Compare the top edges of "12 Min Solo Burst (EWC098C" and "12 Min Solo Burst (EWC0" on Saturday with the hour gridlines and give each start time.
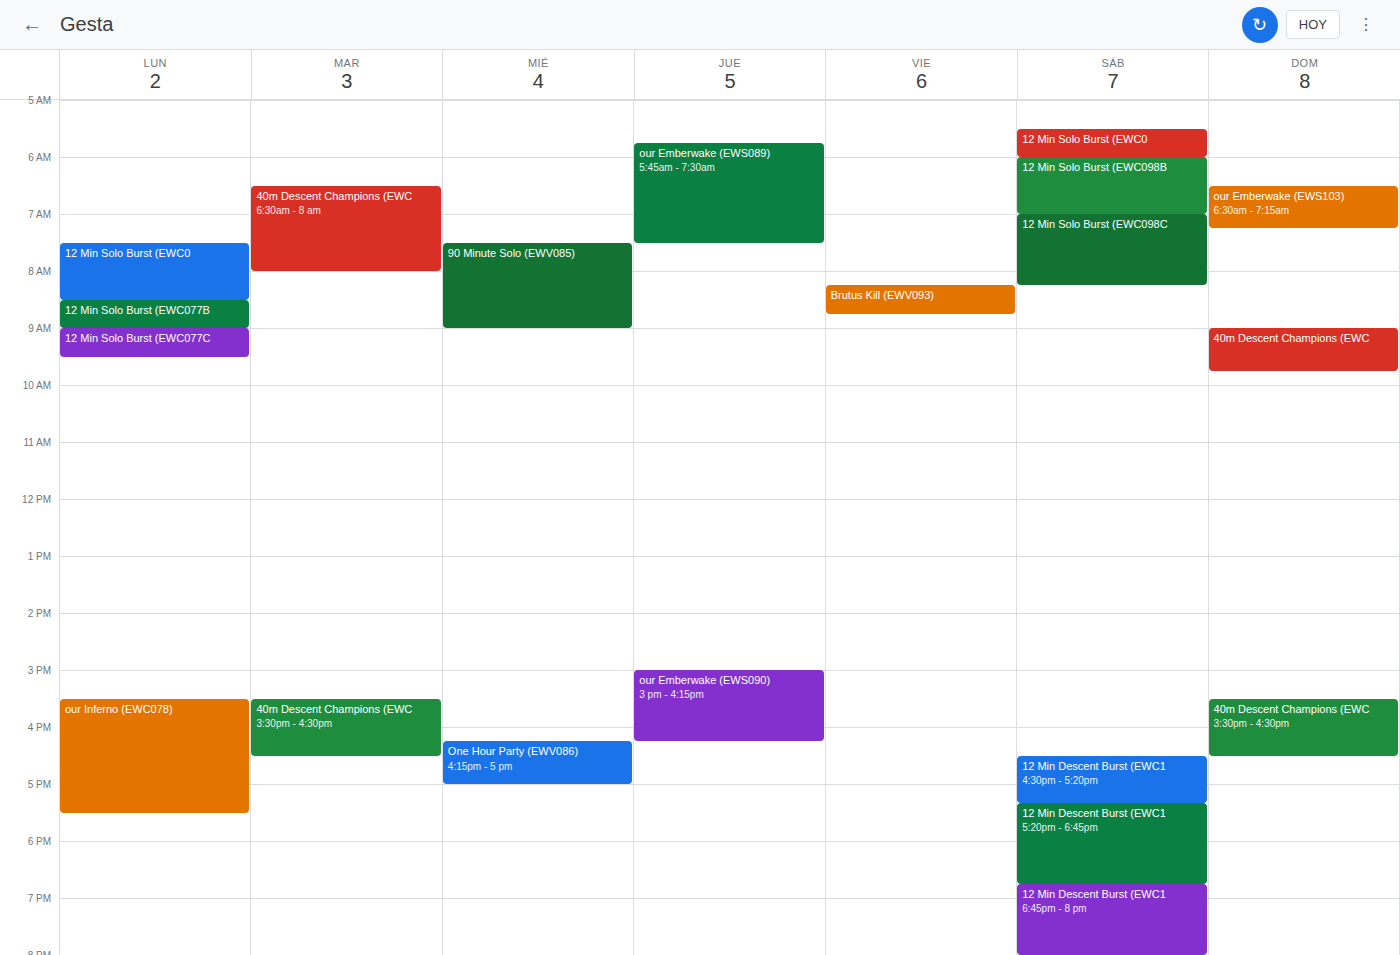
"12 Min Solo Burst (EWC098C": 7:00 AM, exactly on the 7 AM line. "12 Min Solo Burst (EWC0": 5:30 AM, halfway between the 5 AM and 6 AM lines.